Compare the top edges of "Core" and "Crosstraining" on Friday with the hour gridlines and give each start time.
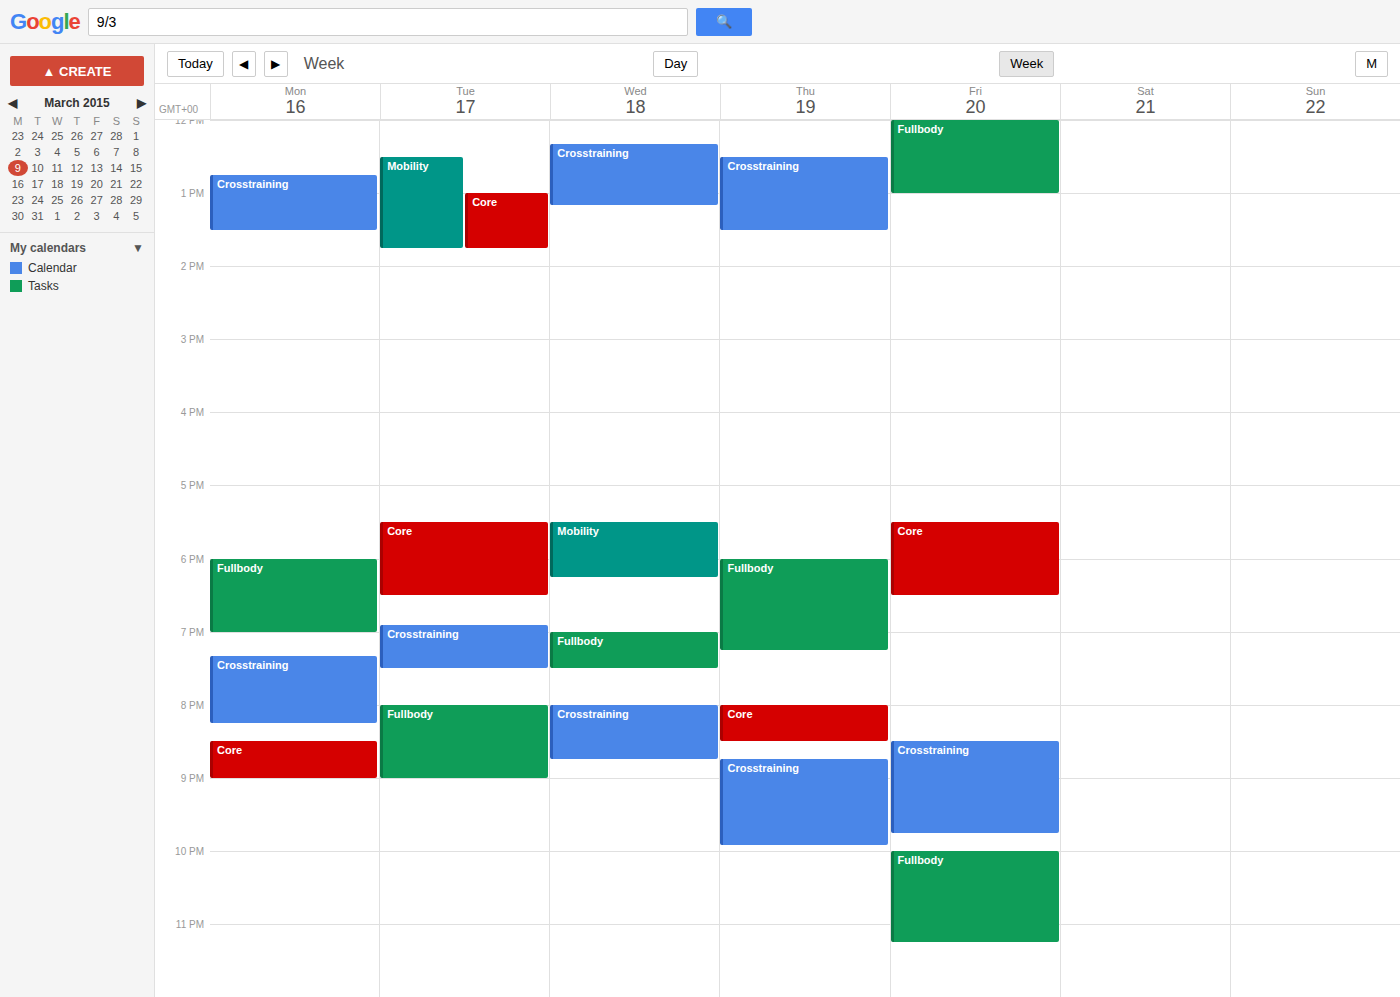
"Core": 17:30, halfway between the 17:00 and 18:00 lines. "Crosstraining": 20:30, halfway between the 20:00 and 21:00 lines.